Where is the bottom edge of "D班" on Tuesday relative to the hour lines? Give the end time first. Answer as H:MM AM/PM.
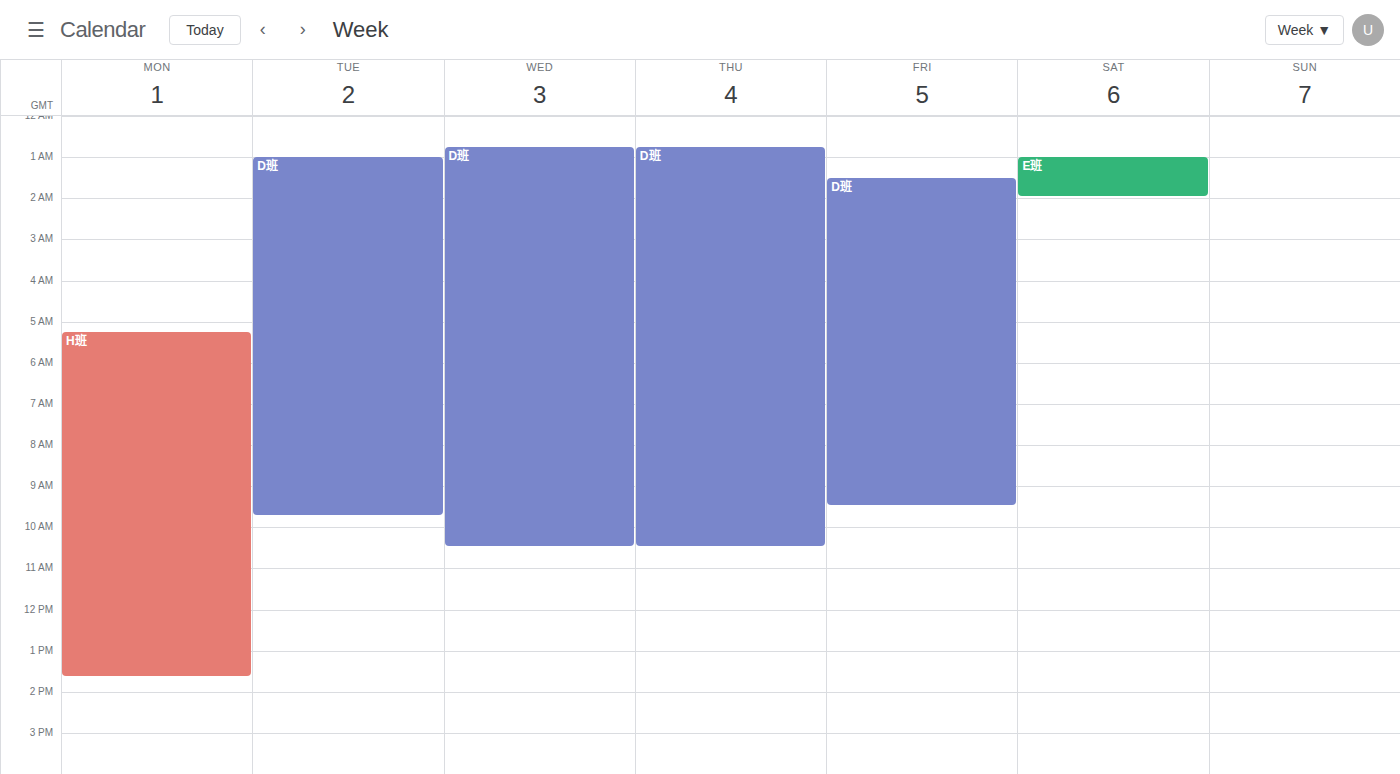
9:45 AM -- neither: three quarters of the way from the 9 AM line to the 10 AM line.